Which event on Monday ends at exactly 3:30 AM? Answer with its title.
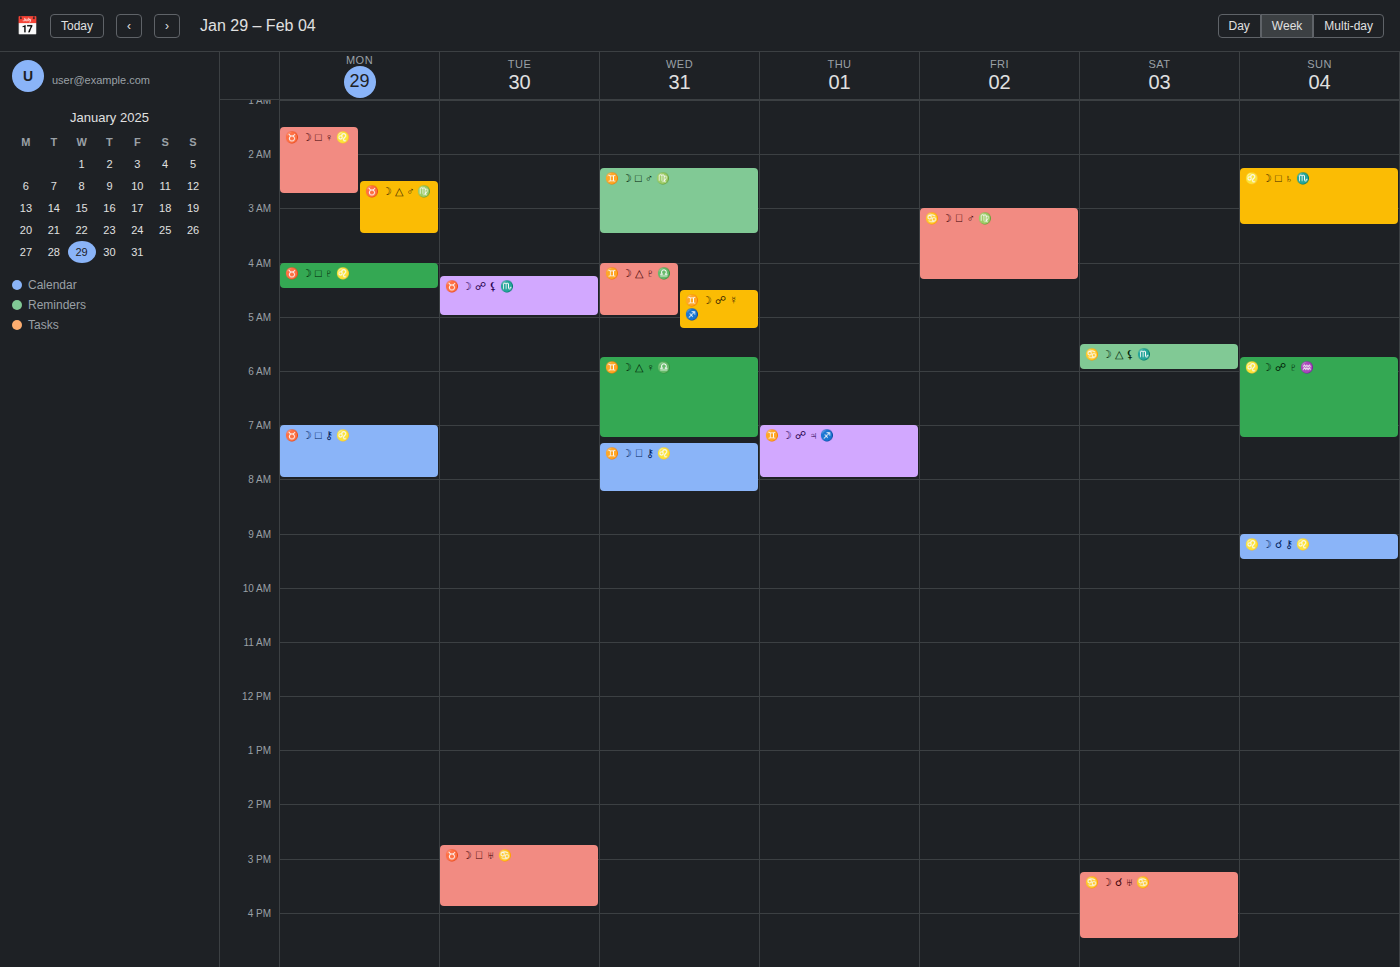
"♉️ ☽ △ ♂ ♍️"